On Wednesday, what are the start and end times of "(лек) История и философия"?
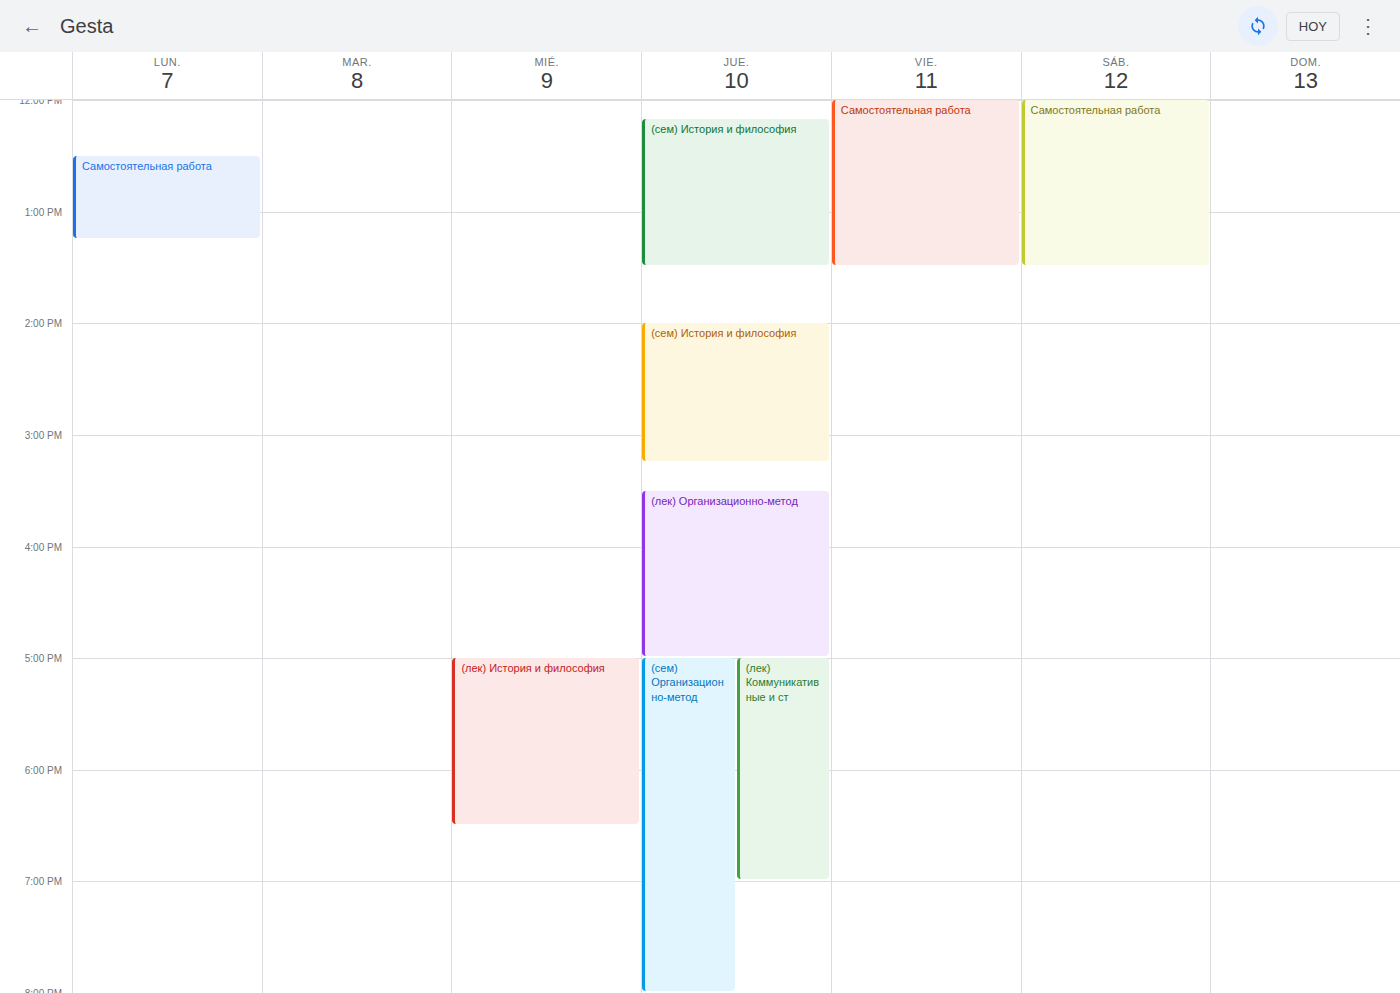
5:00 PM to 6:30 PM